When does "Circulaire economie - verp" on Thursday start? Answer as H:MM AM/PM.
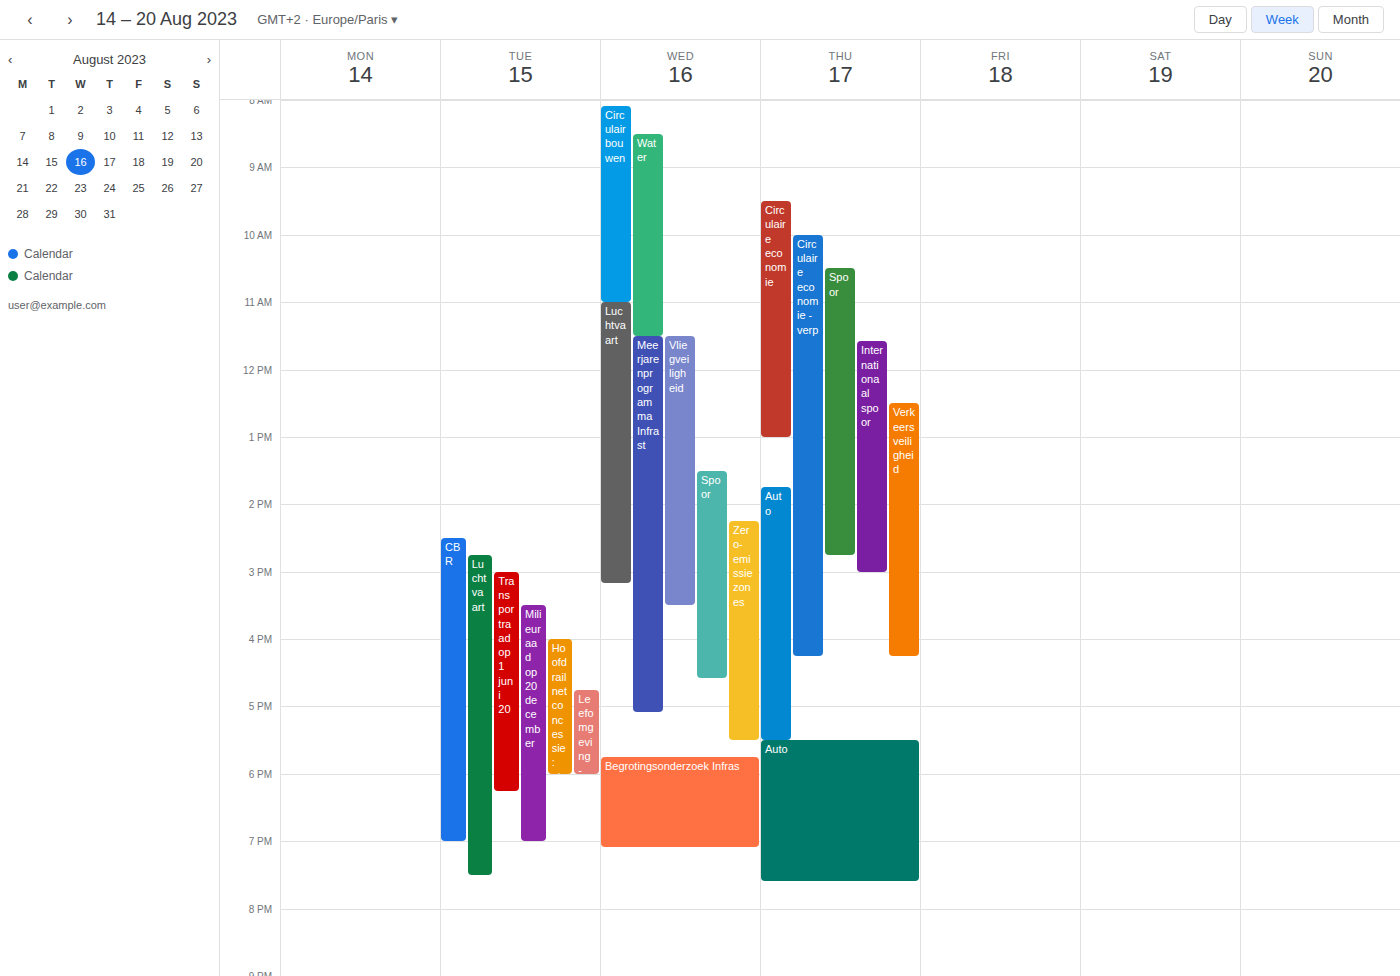
10:00 AM